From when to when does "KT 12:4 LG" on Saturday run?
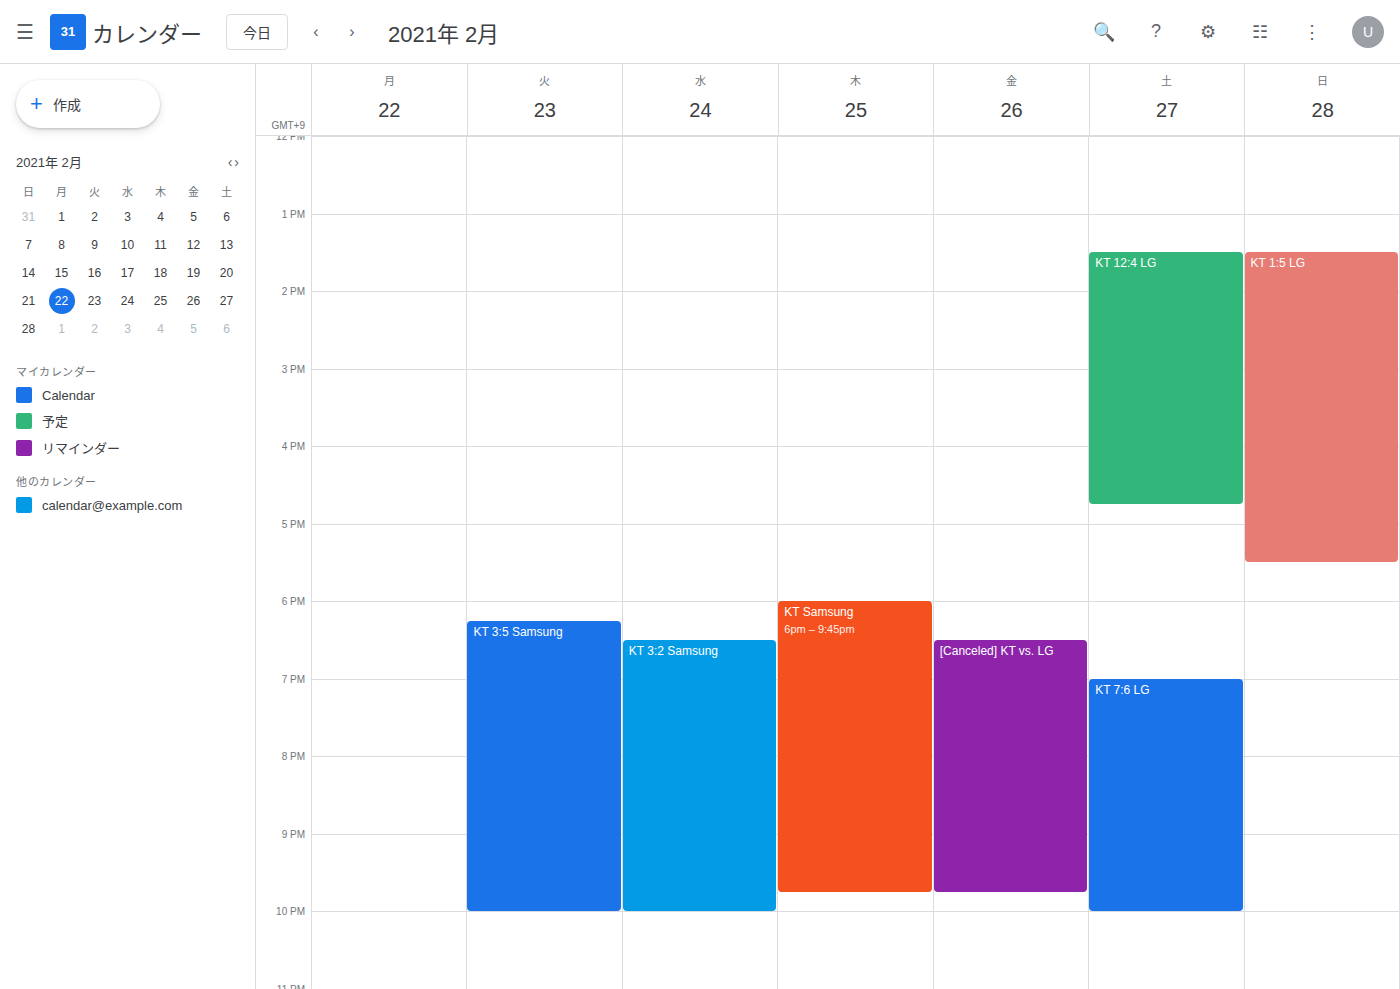
1:30 PM to 4:45 PM